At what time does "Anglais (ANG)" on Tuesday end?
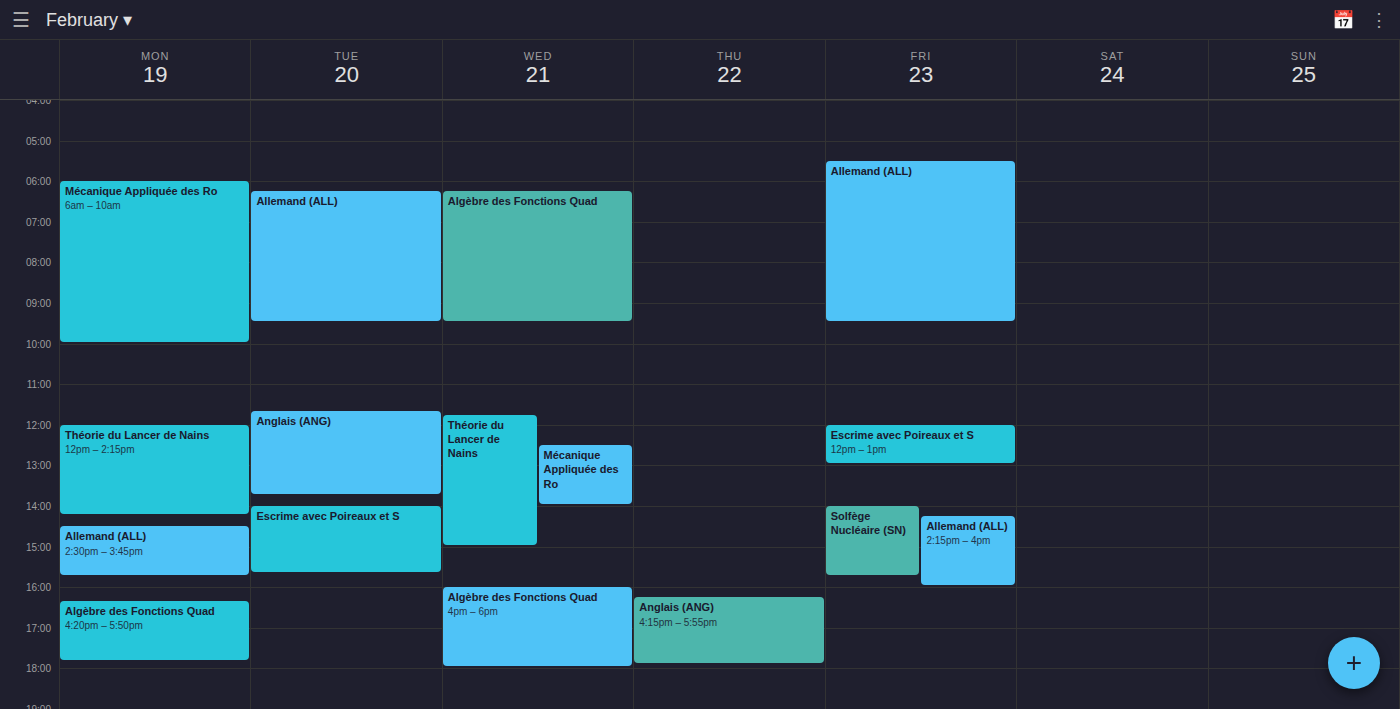
1:45 PM